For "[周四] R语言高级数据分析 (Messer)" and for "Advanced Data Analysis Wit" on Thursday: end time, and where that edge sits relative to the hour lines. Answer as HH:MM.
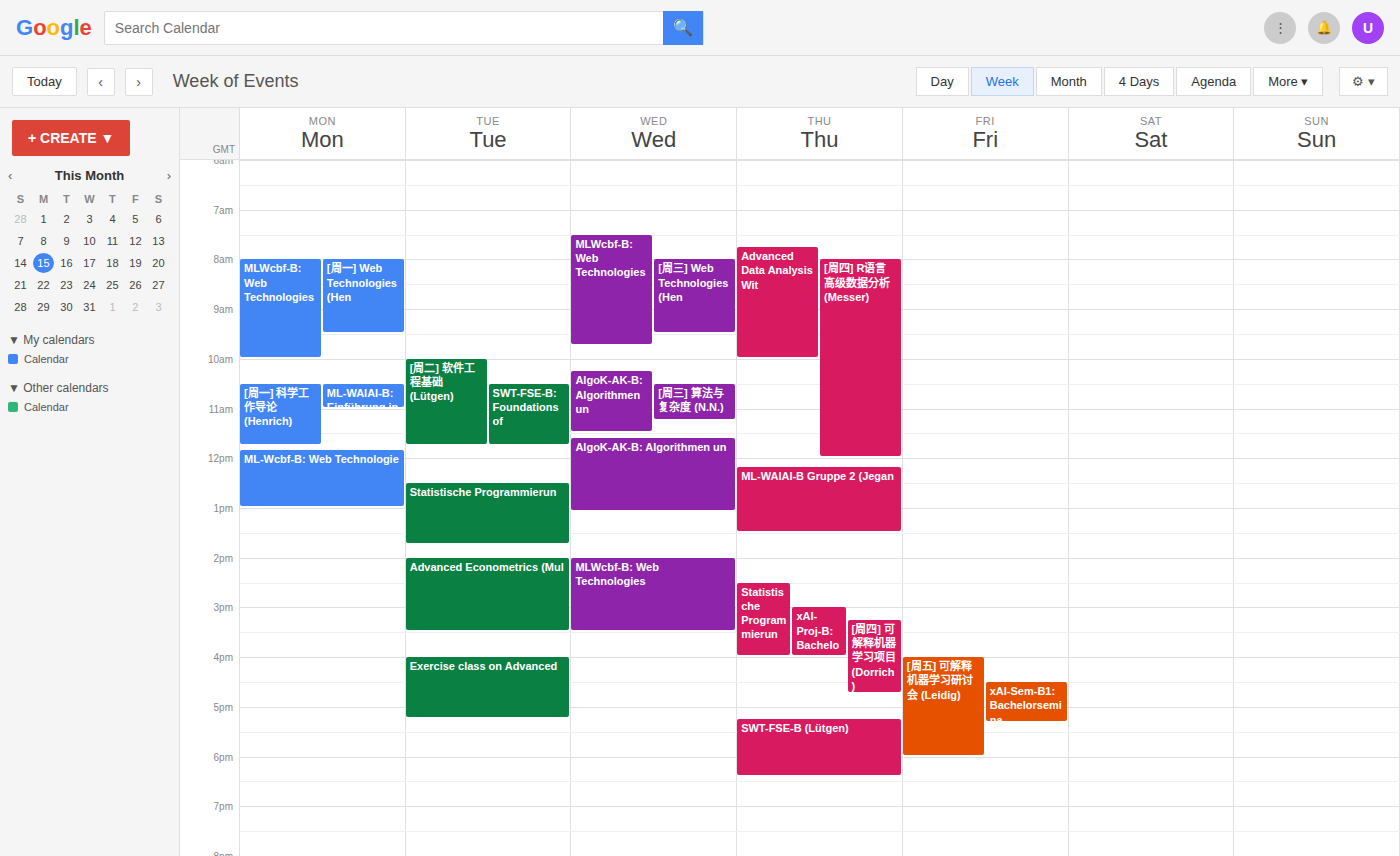
"[周四] R语言高级数据分析 (Messer)": 12:00, exactly on the 12:00 line. "Advanced Data Analysis Wit": 10:00, exactly on the 10:00 line.